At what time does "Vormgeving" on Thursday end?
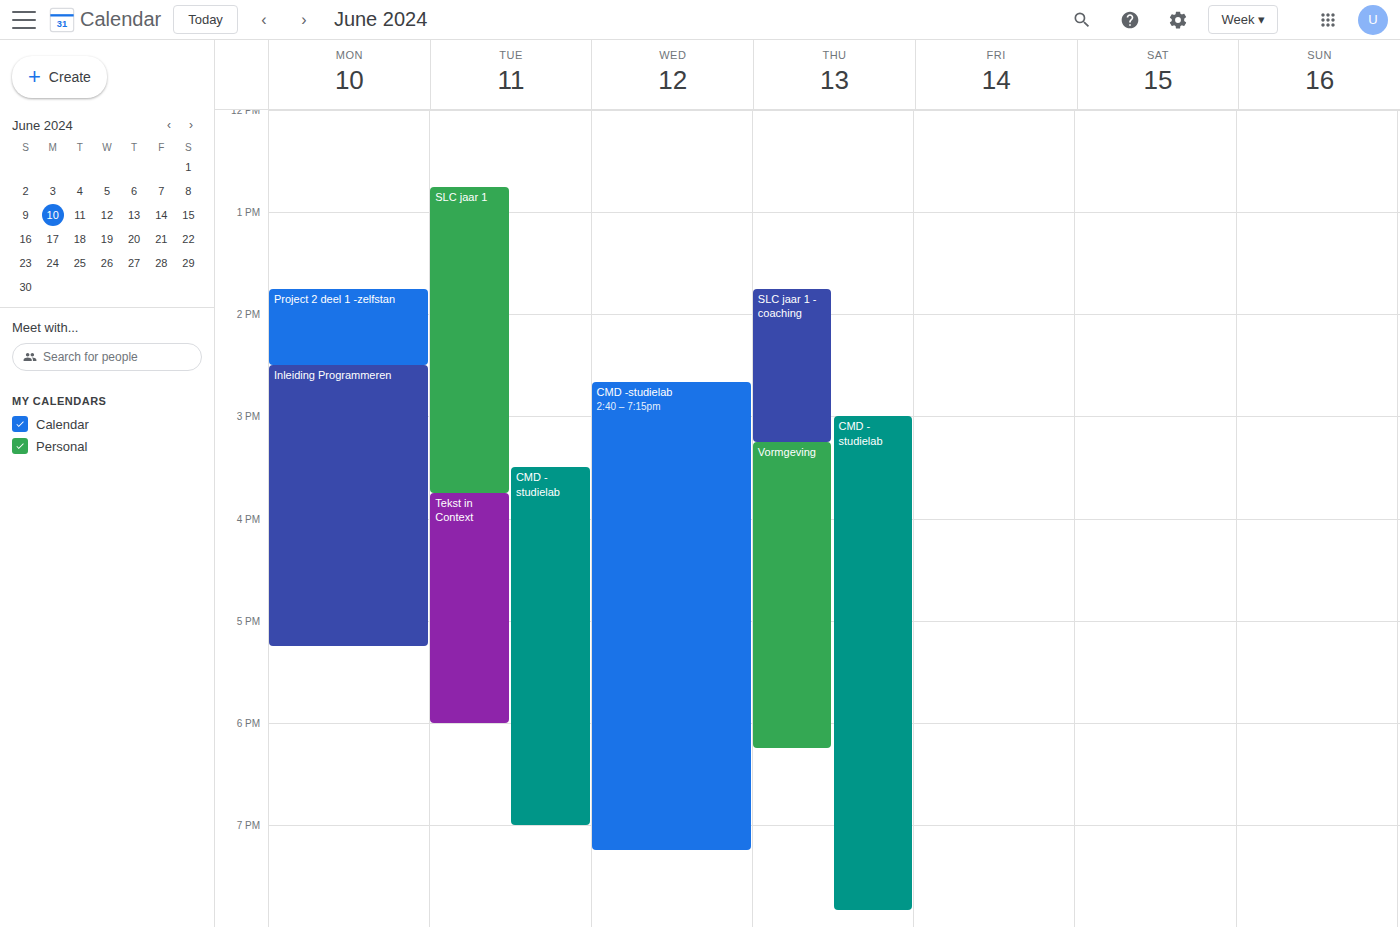
6:15 PM